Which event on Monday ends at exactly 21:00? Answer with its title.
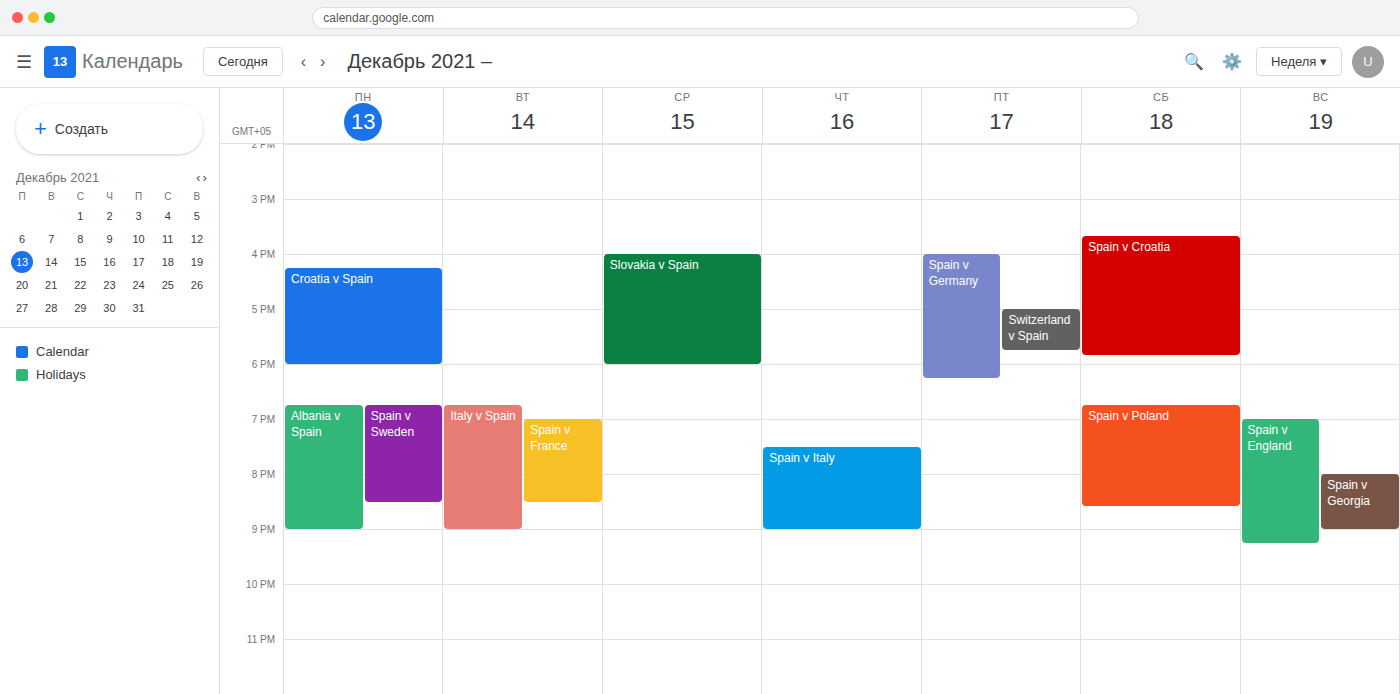
"Albania v Spain"